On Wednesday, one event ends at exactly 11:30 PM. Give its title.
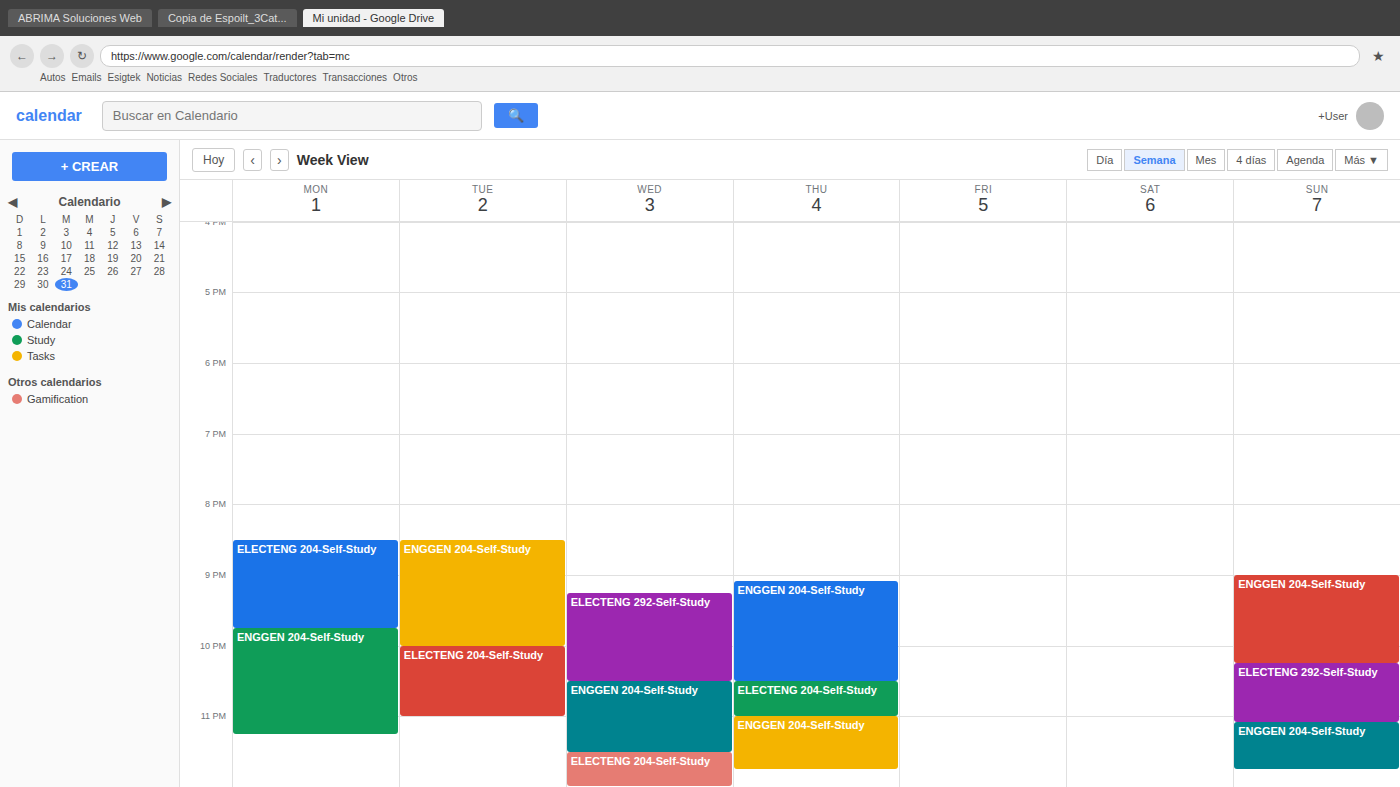
"ENGGEN 204-Self-Study"